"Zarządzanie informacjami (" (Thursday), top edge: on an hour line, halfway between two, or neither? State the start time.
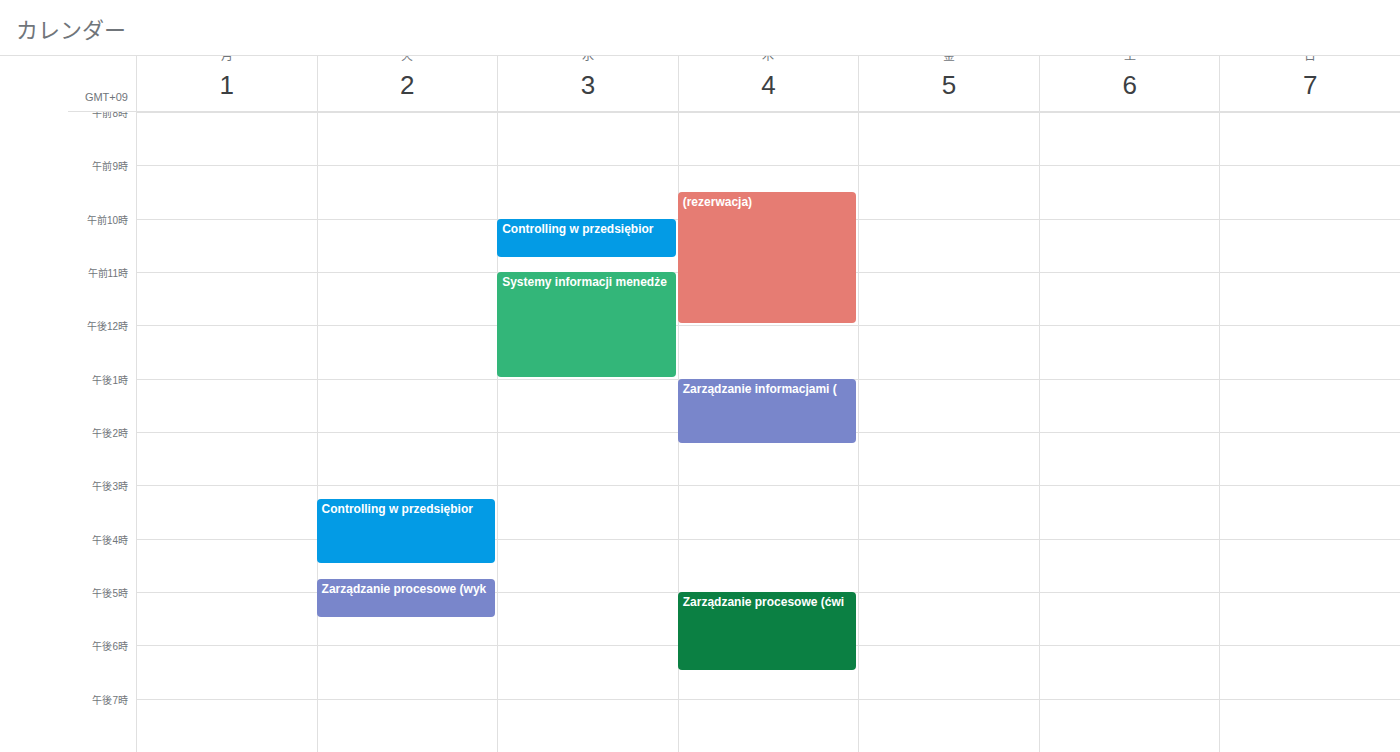
13:00 -- exactly on the 13:00 line.